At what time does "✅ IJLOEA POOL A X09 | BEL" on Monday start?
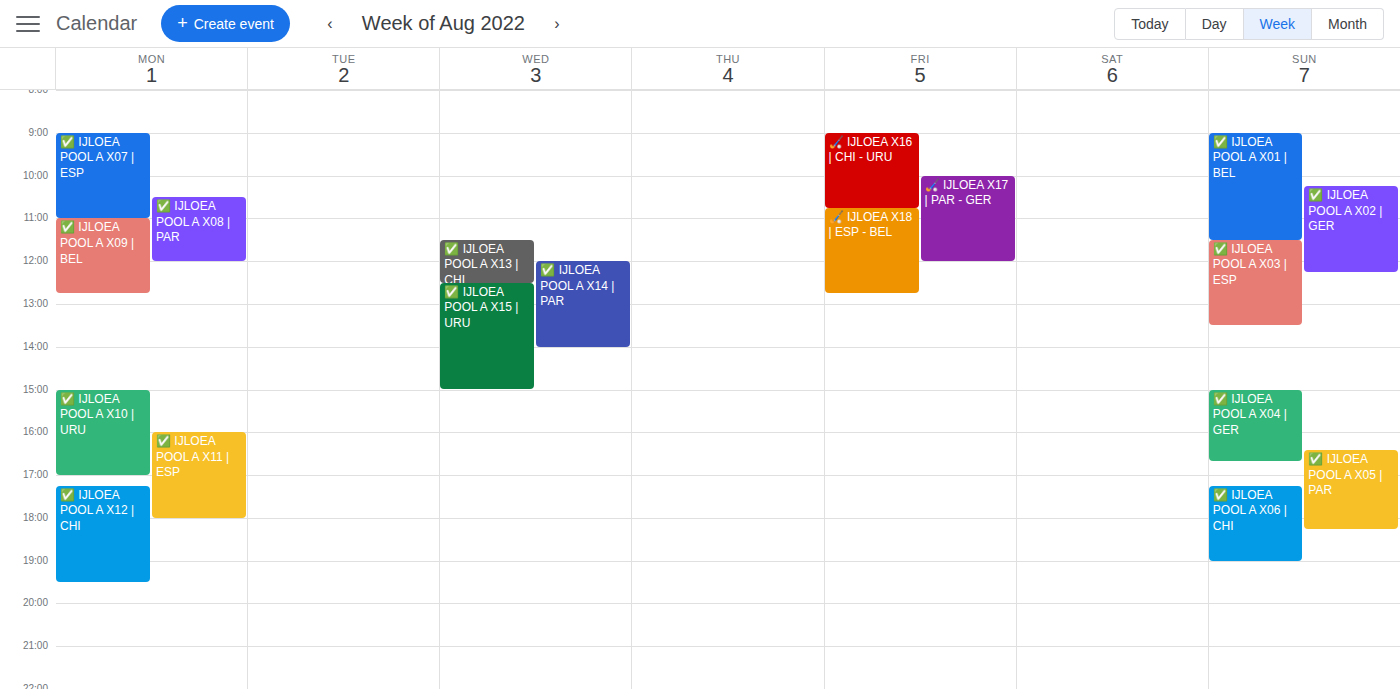
11:00